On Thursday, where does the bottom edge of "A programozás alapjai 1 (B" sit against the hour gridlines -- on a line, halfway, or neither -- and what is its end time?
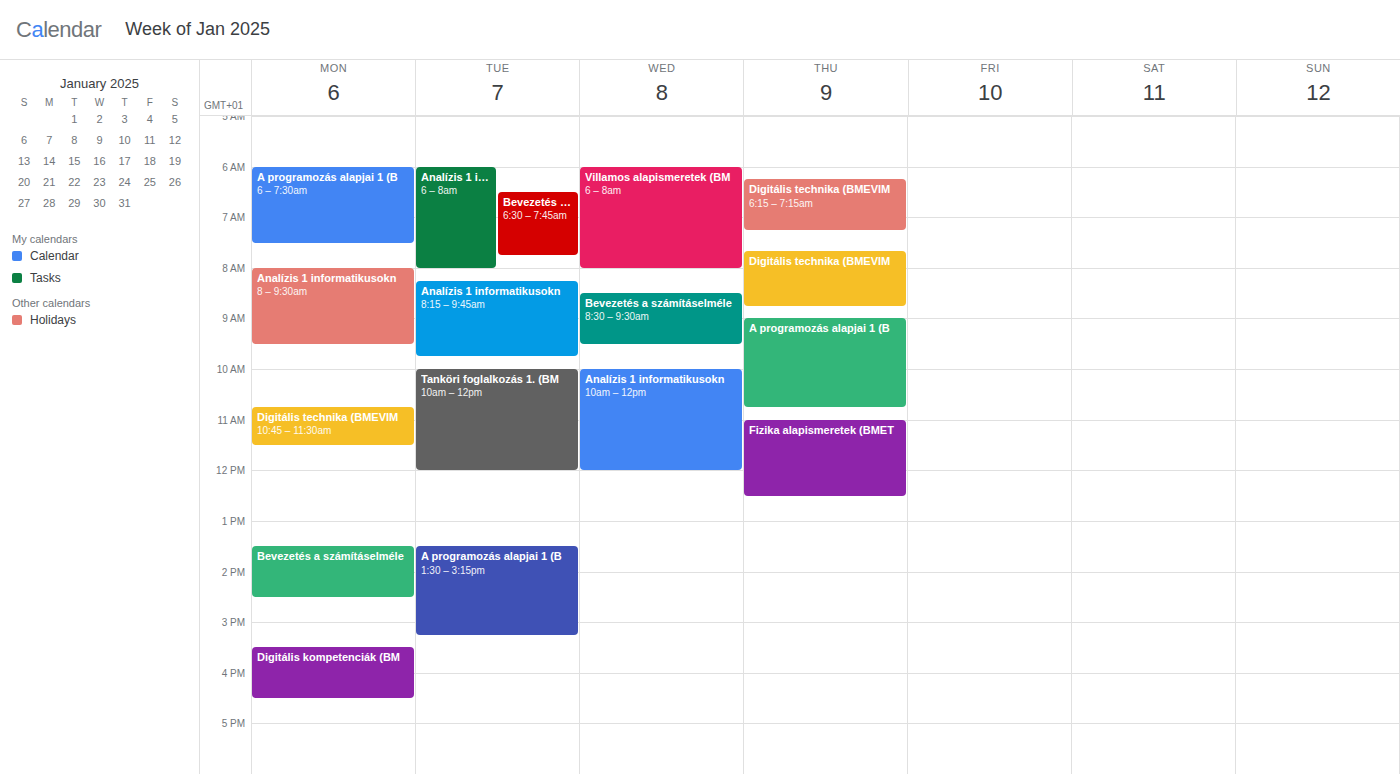
10:45 AM -- neither: three quarters of the way from the 10 AM line to the 11 AM line.